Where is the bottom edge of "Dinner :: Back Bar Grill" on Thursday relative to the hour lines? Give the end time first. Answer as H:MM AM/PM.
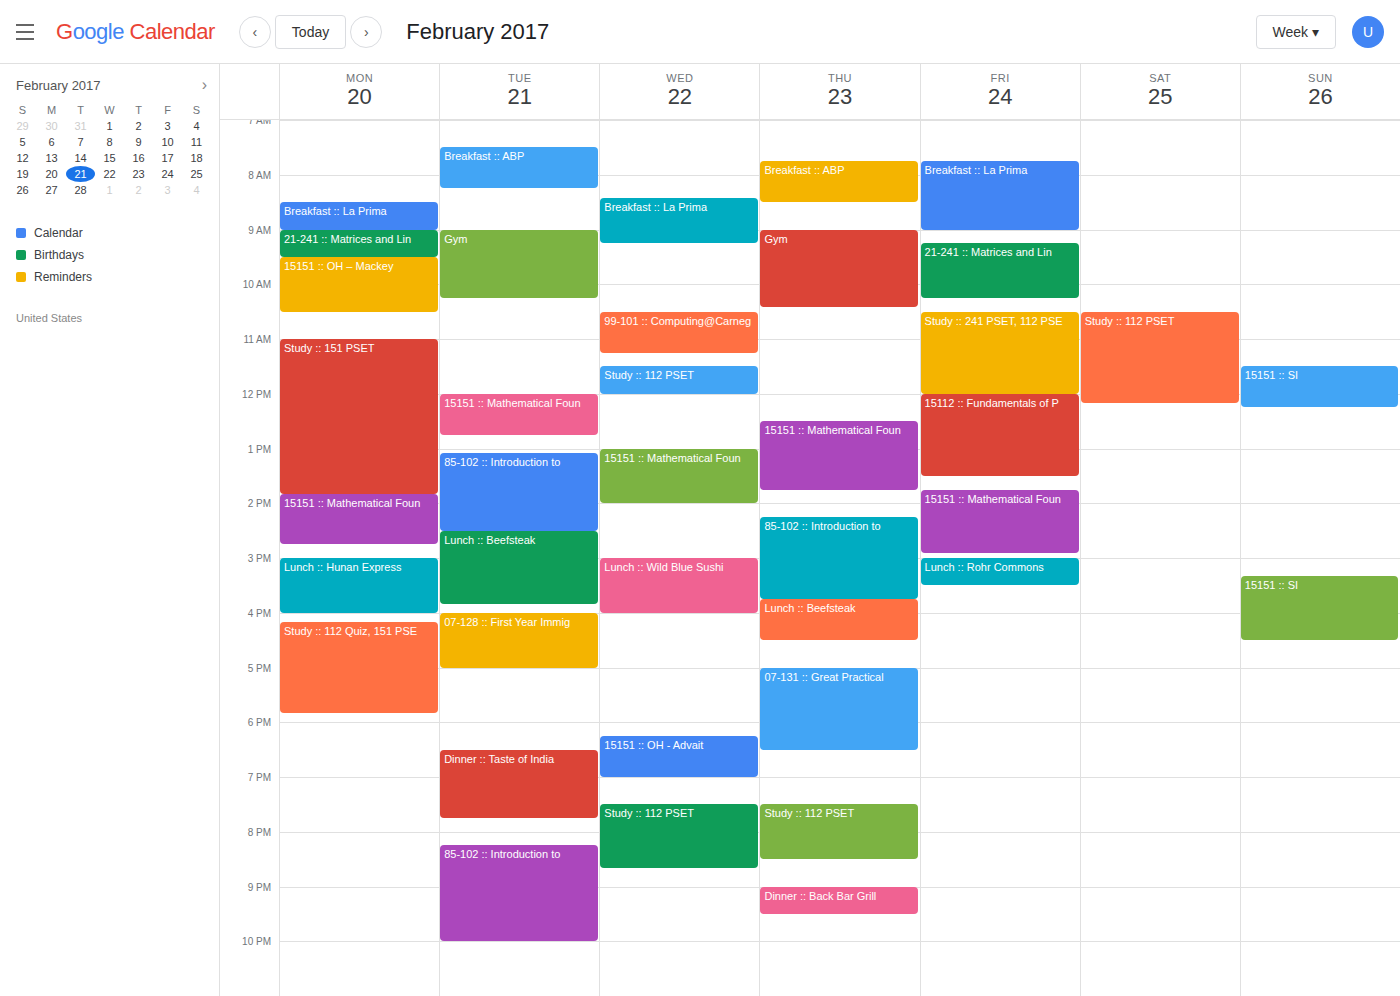
9:30 PM -- halfway between the 9 PM and 10 PM lines.